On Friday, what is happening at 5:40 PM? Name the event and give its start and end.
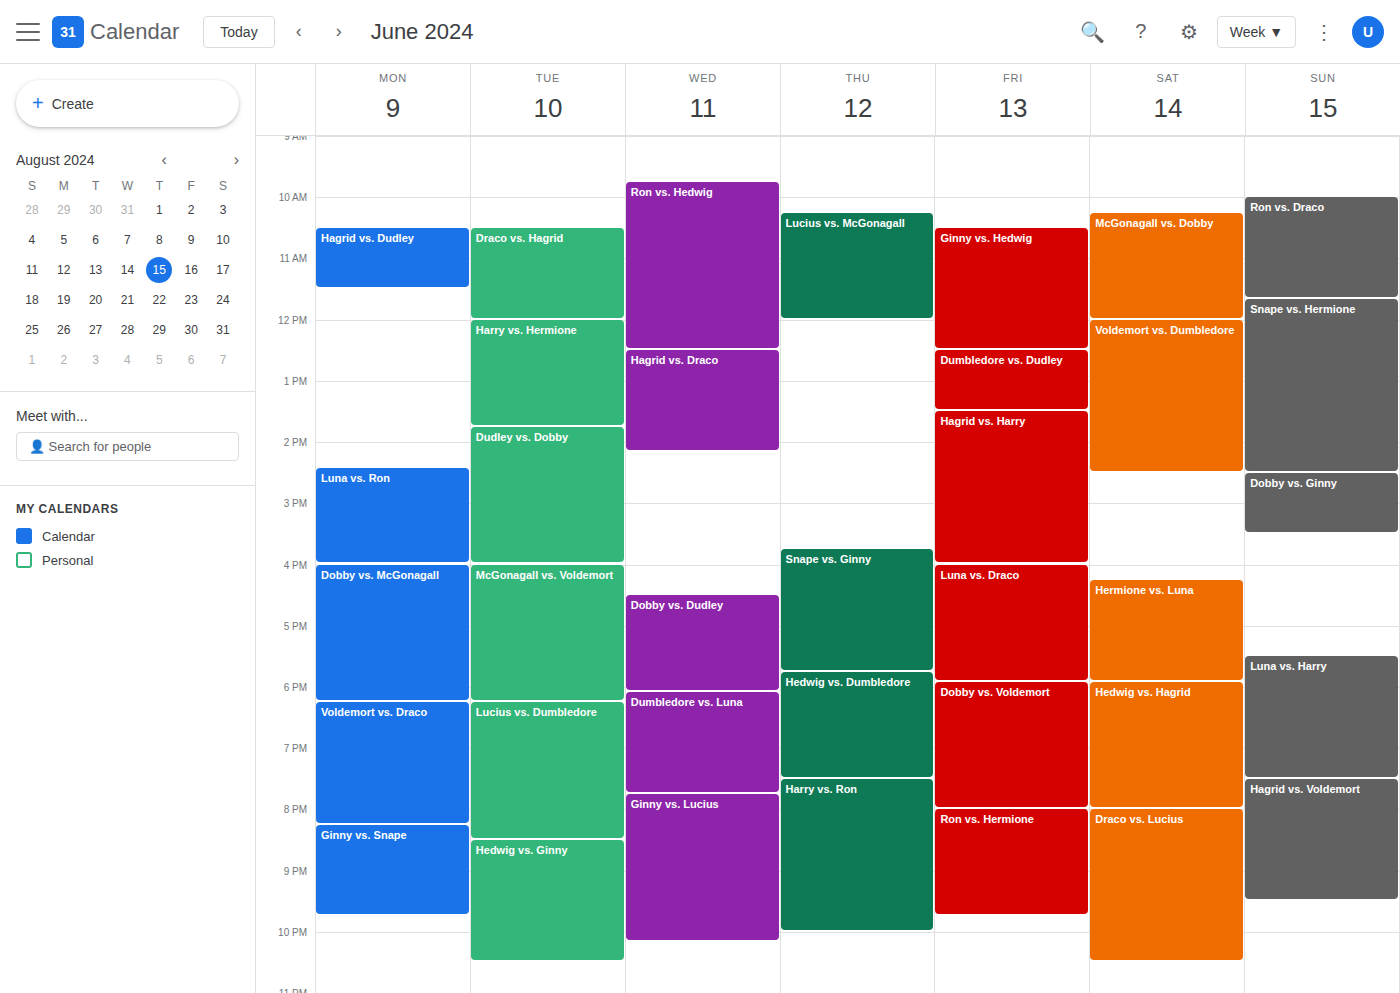
"Luna vs. Draco", 4:00 PM to 5:55 PM